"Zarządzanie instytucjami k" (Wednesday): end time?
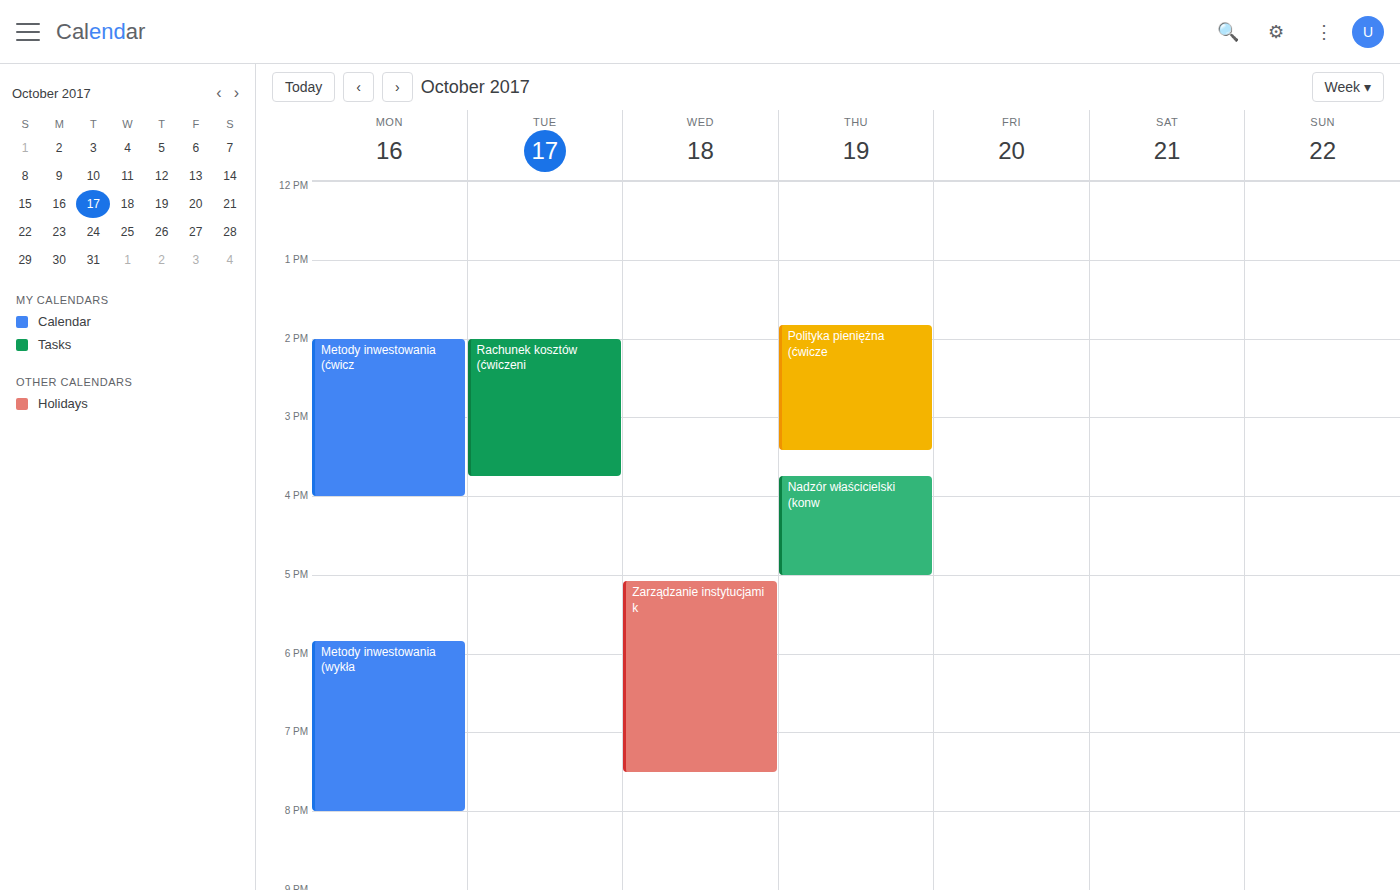
19:30